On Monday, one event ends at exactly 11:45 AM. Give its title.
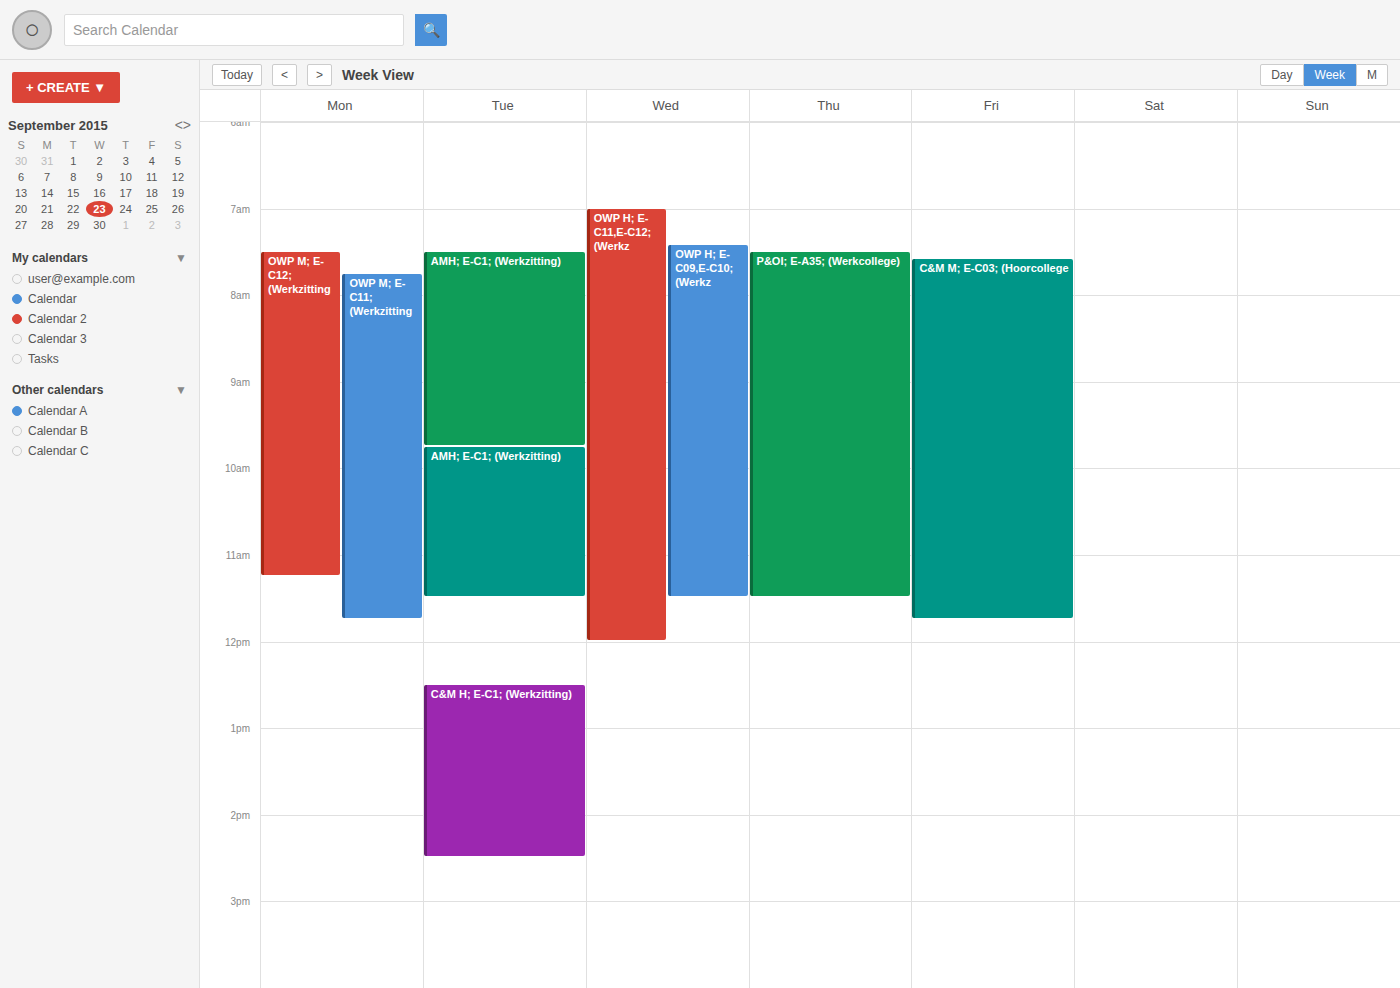
"OWP M; E-C11; (Werkzitting"